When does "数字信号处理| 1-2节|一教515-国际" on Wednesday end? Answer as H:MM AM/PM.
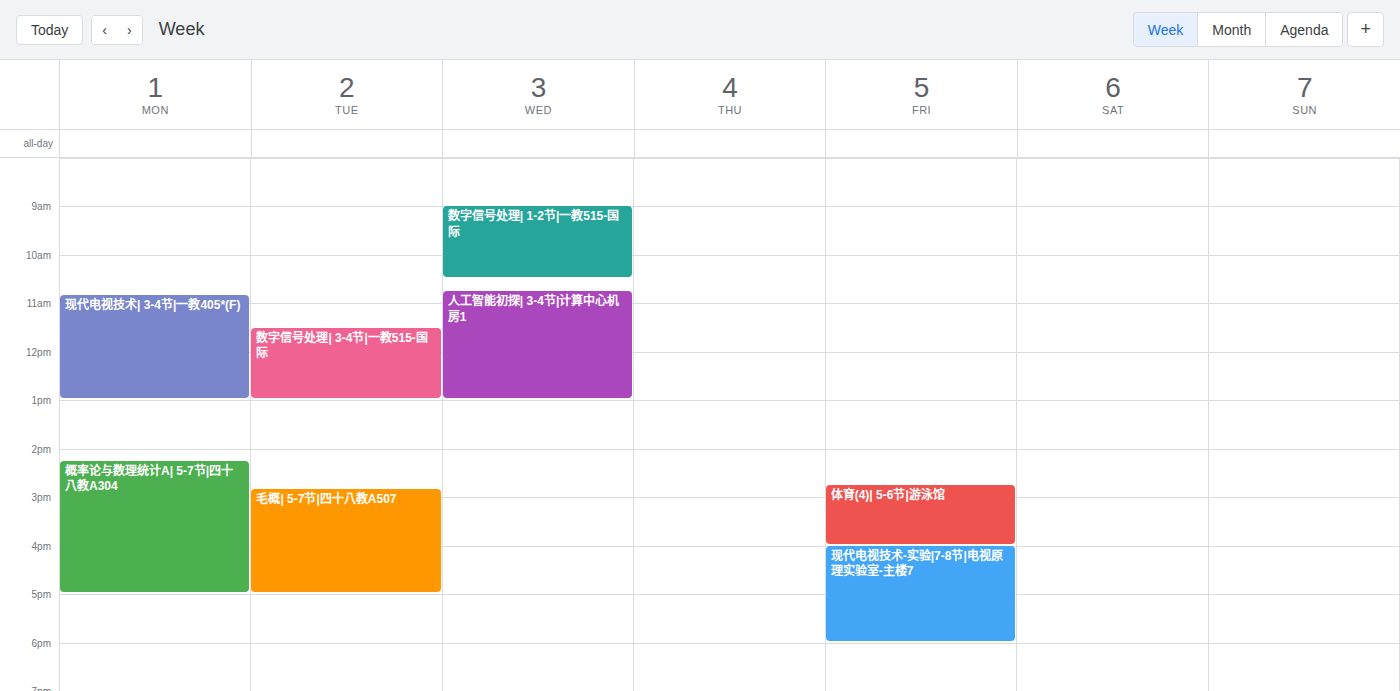
10:30 AM